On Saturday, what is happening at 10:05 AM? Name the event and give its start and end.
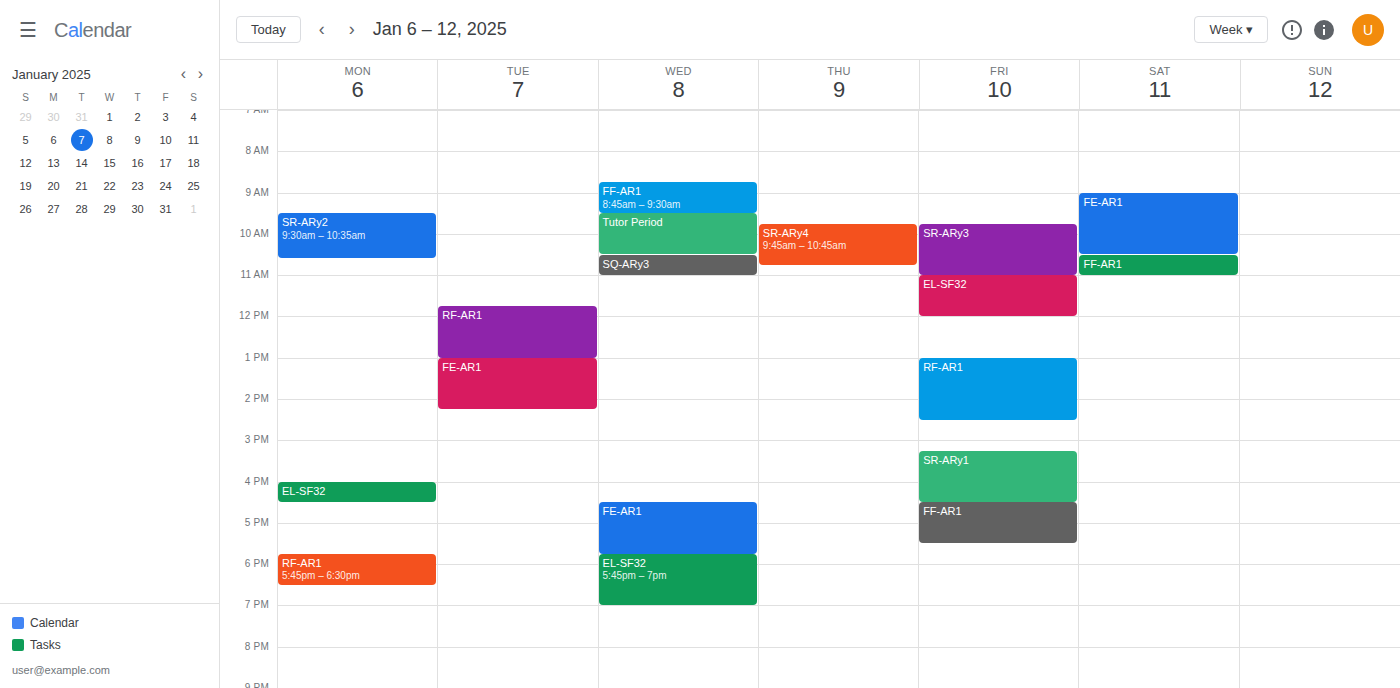
"FE-AR1", 9:00 AM to 10:30 AM